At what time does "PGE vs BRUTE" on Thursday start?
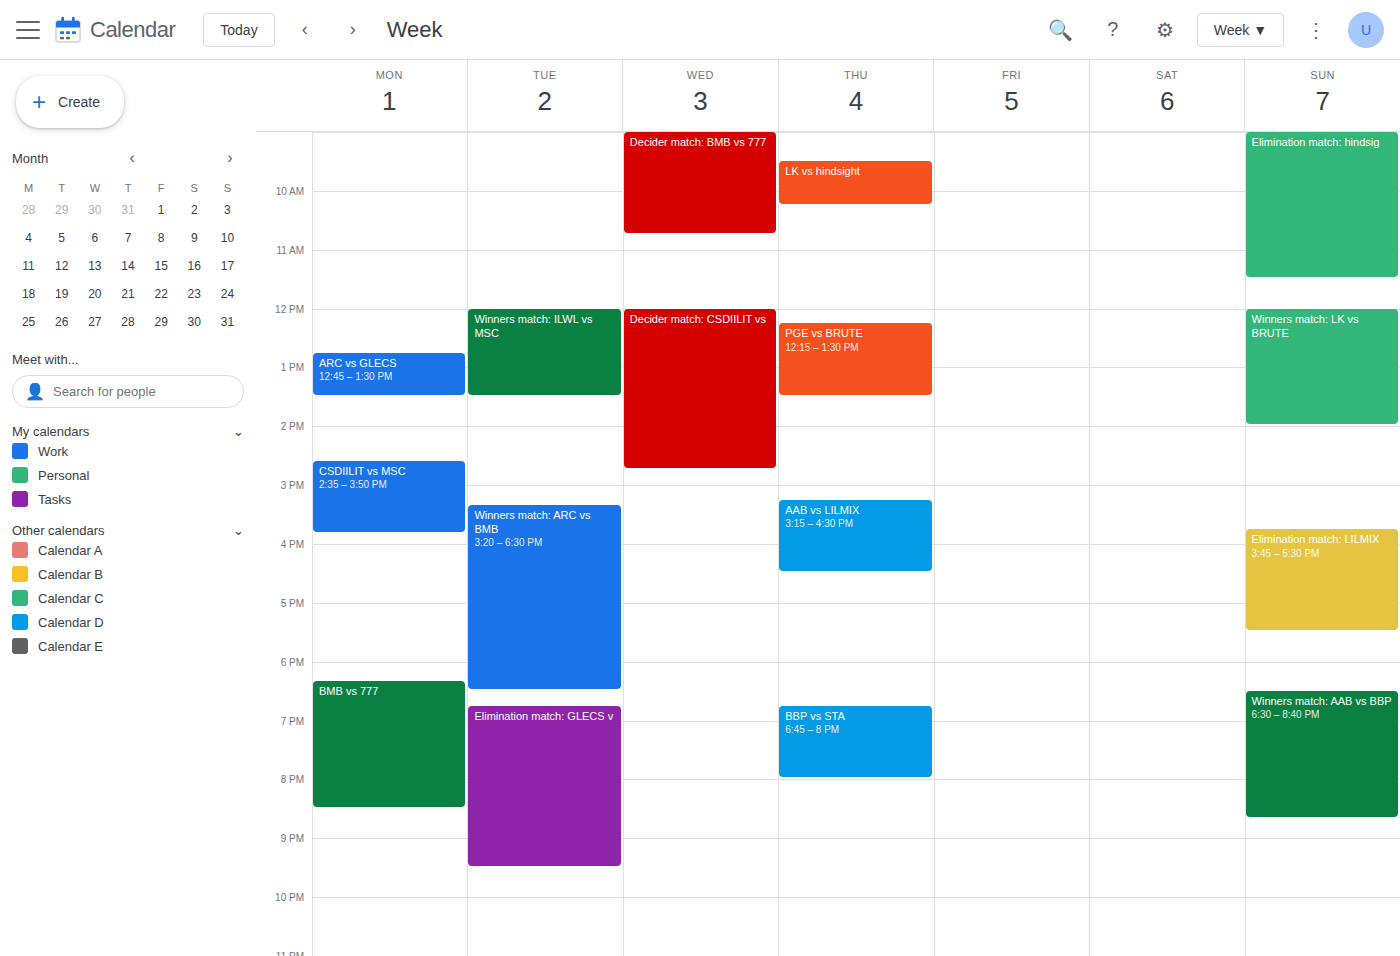
12:15 PM